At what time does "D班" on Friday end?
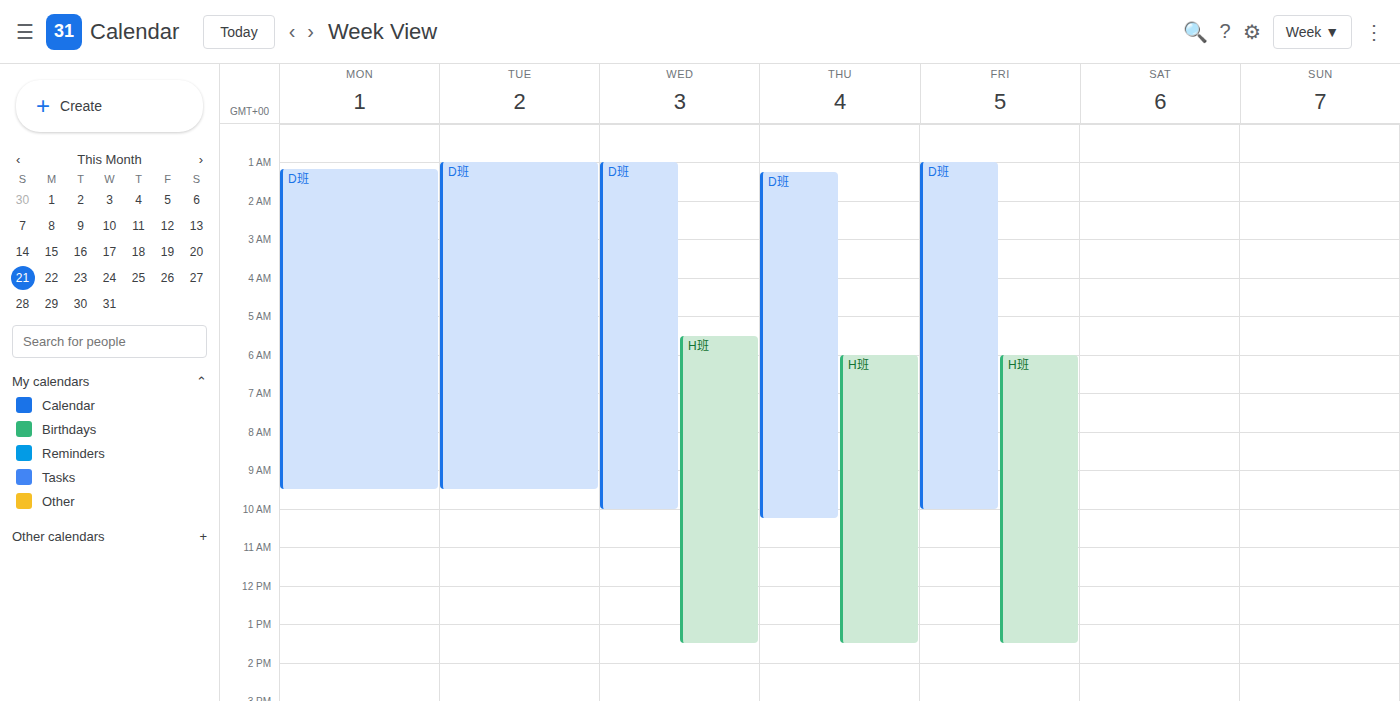
10:00 AM